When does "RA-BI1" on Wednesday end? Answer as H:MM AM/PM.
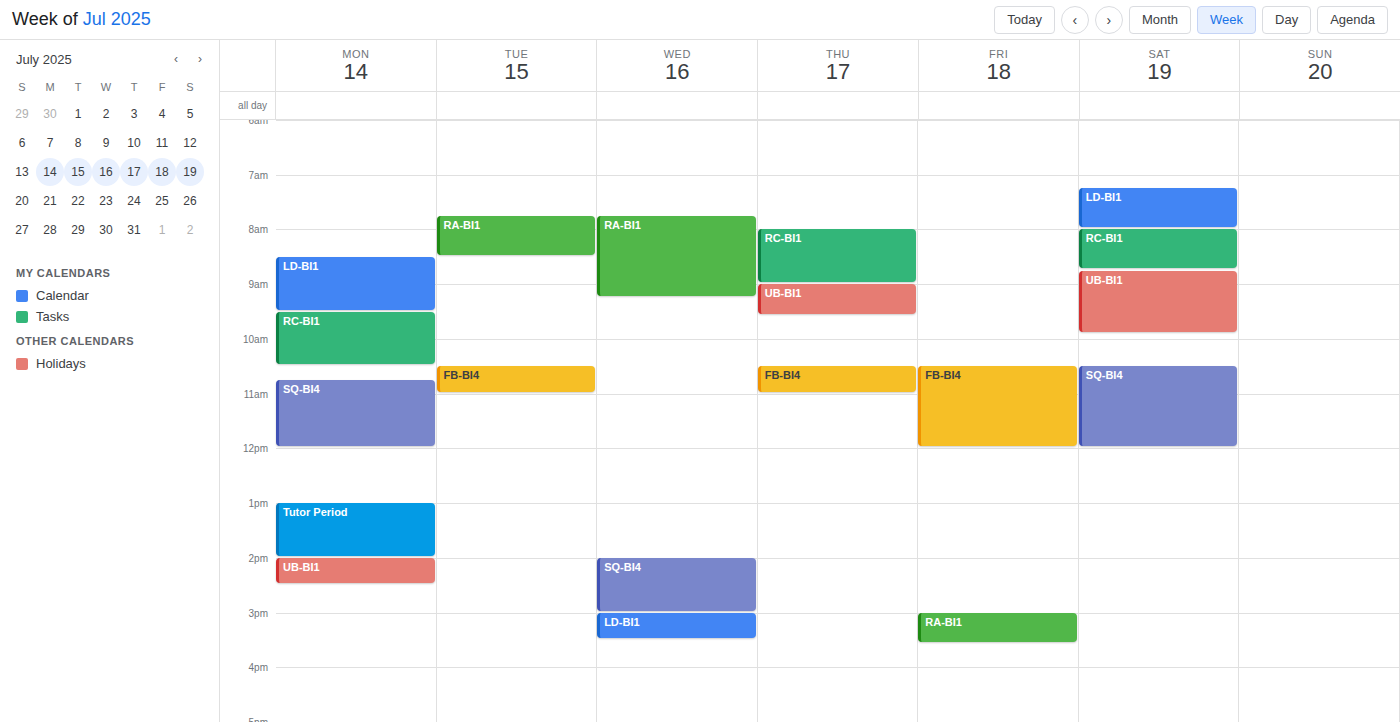
9:15 AM